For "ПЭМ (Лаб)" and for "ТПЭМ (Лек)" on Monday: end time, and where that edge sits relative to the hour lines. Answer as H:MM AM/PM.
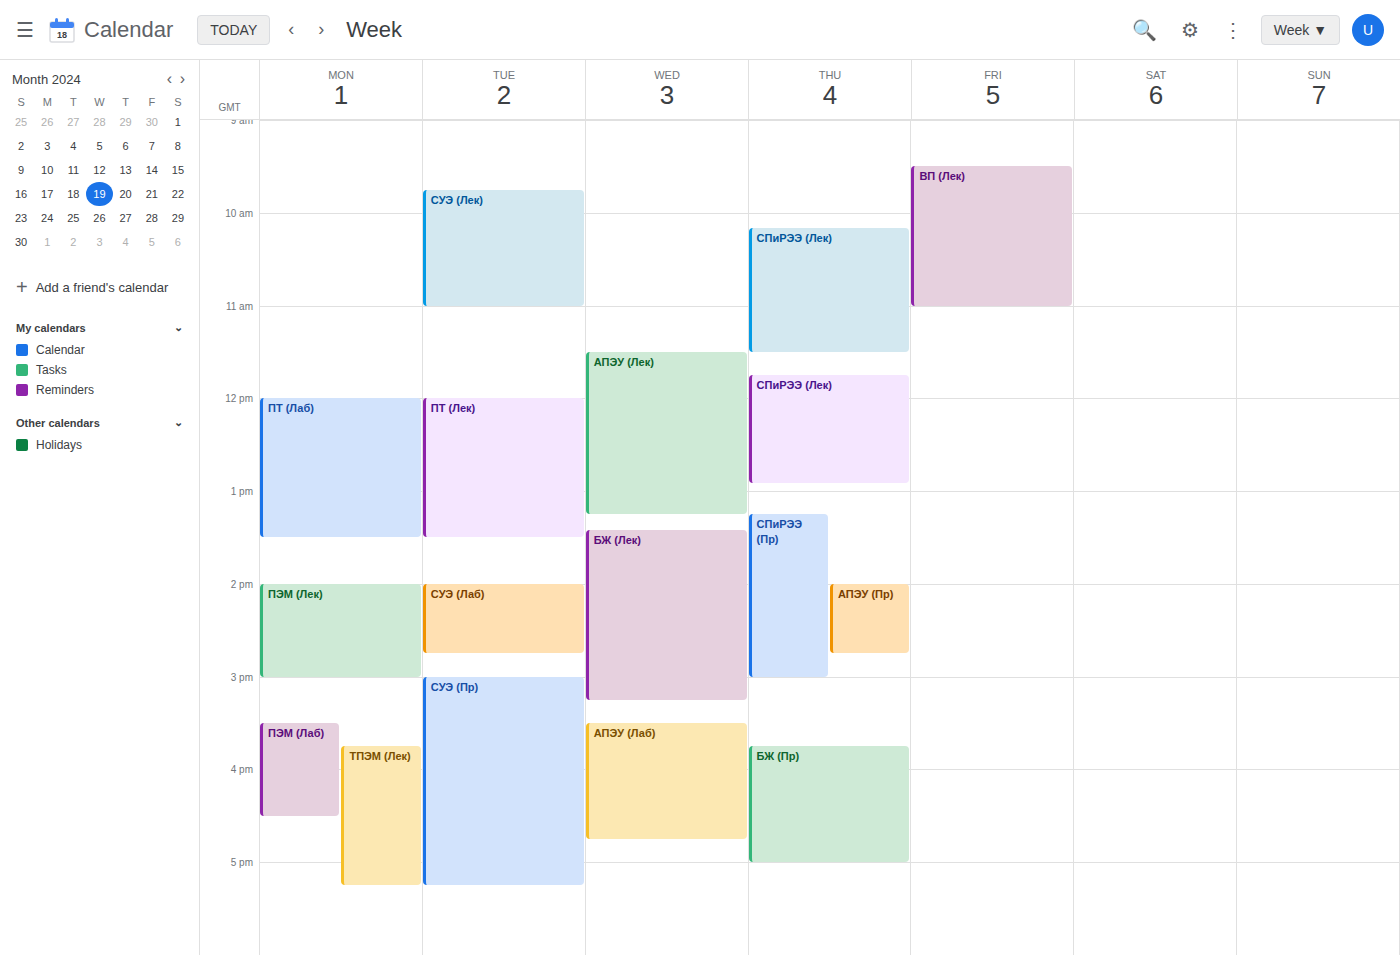
"ПЭМ (Лаб)": 4:30 PM, halfway between the 4 PM and 5 PM lines. "ТПЭМ (Лек)": 5:15 PM, neither: a quarter of the way from the 5 PM line to the 6 PM line.